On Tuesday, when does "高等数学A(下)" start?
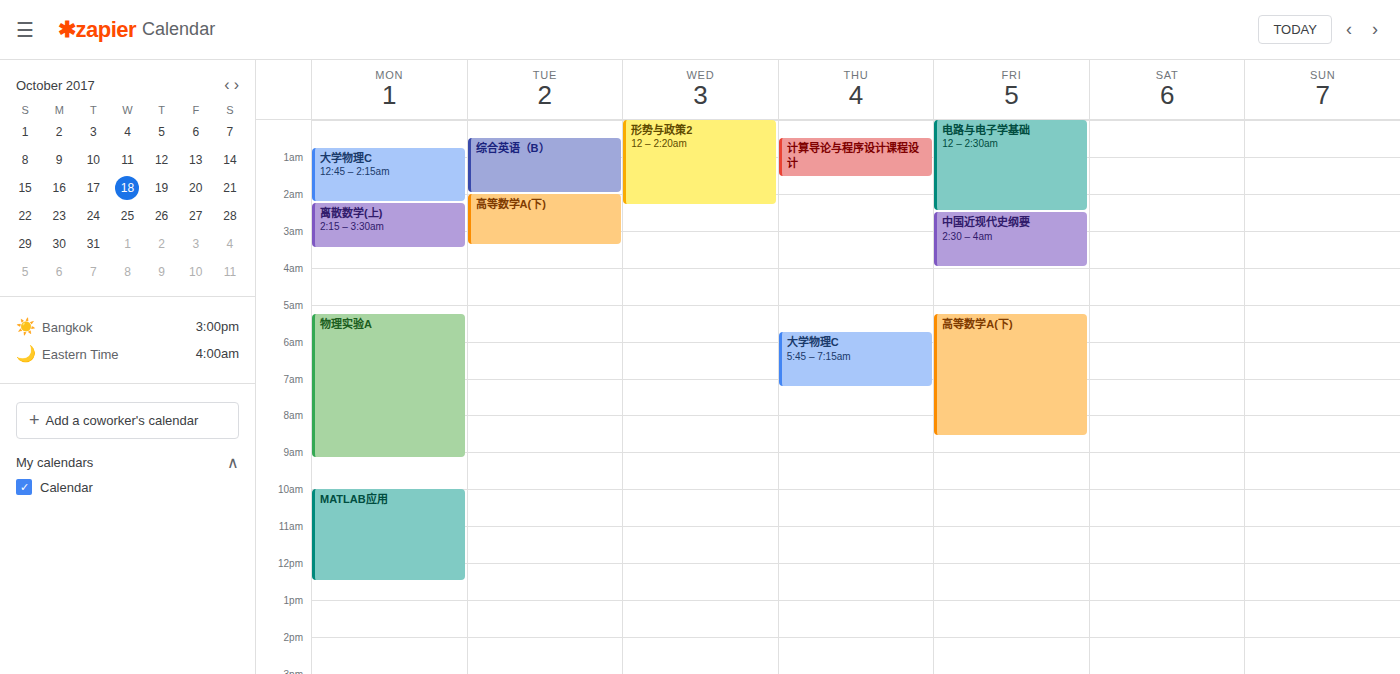
02:00